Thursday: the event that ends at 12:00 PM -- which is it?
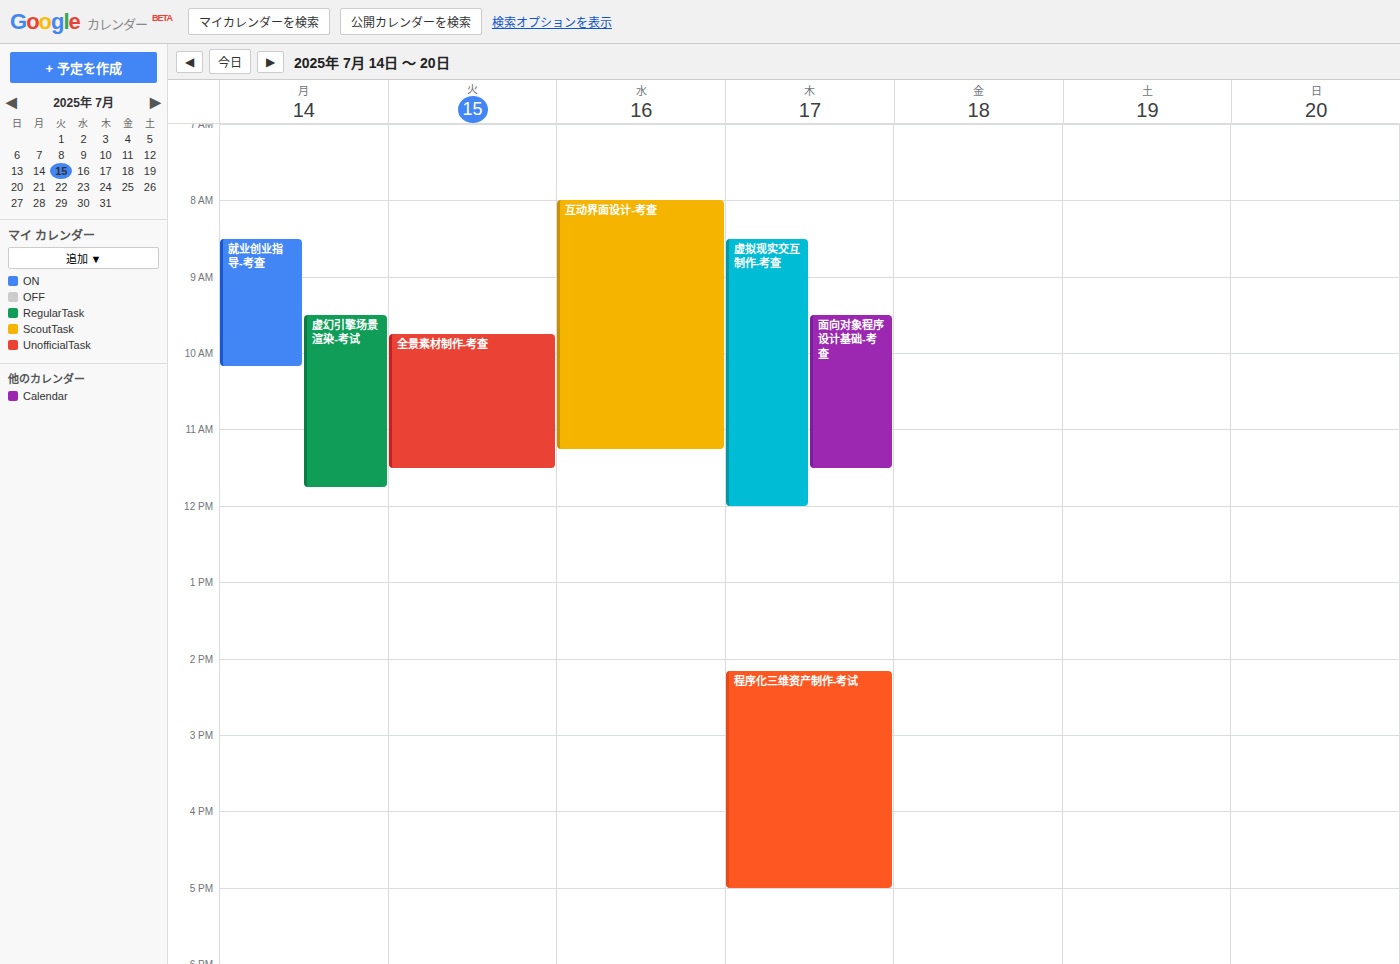
"虚拟现实交互制作-考查"